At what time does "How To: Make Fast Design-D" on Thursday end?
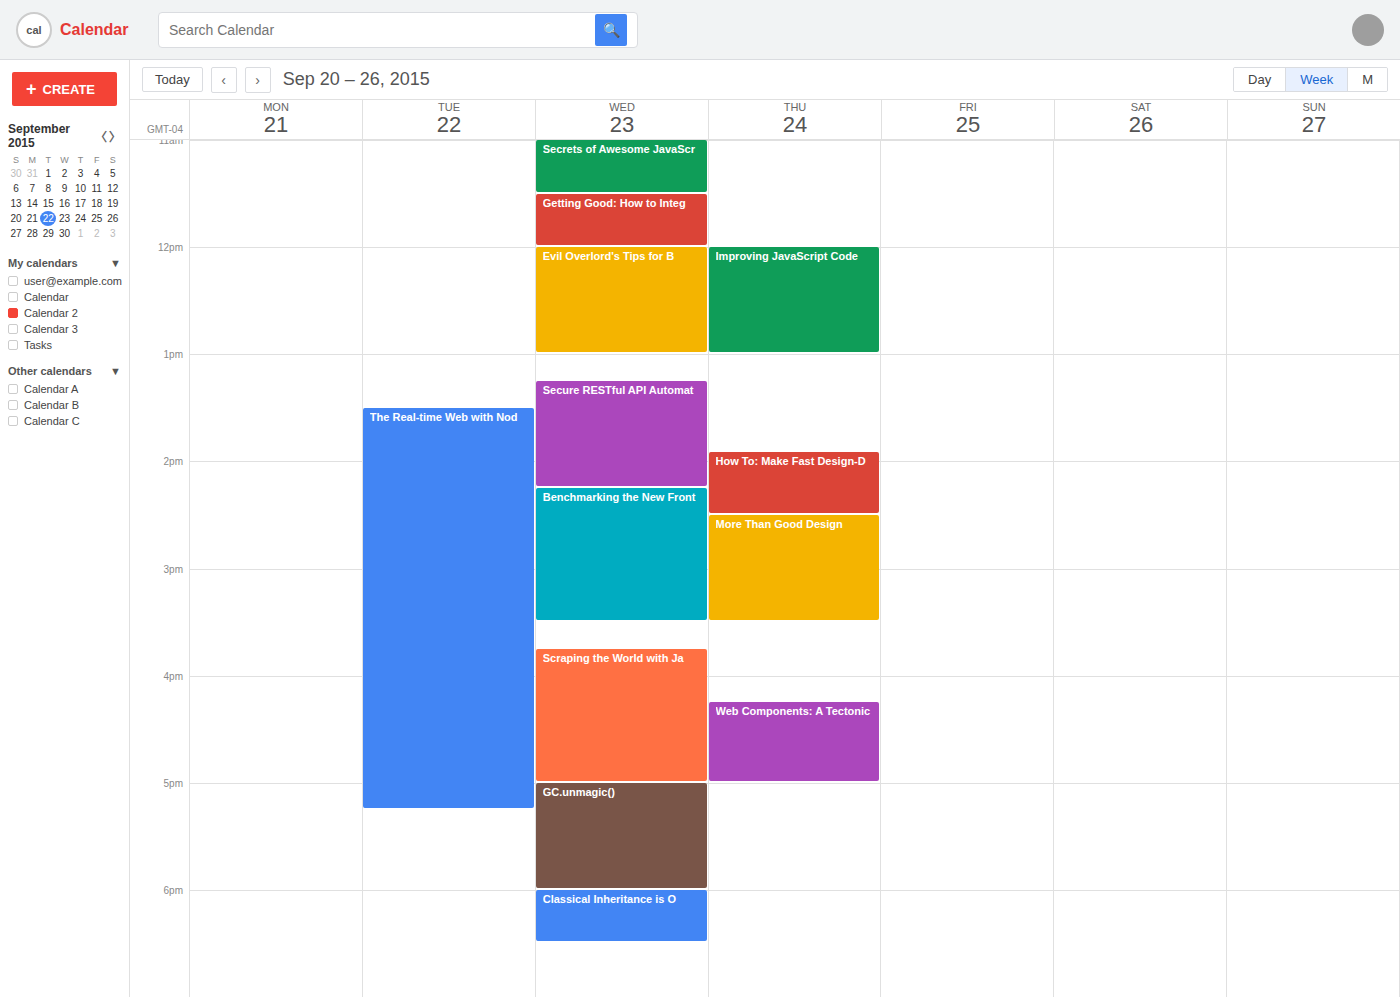
2:30 PM